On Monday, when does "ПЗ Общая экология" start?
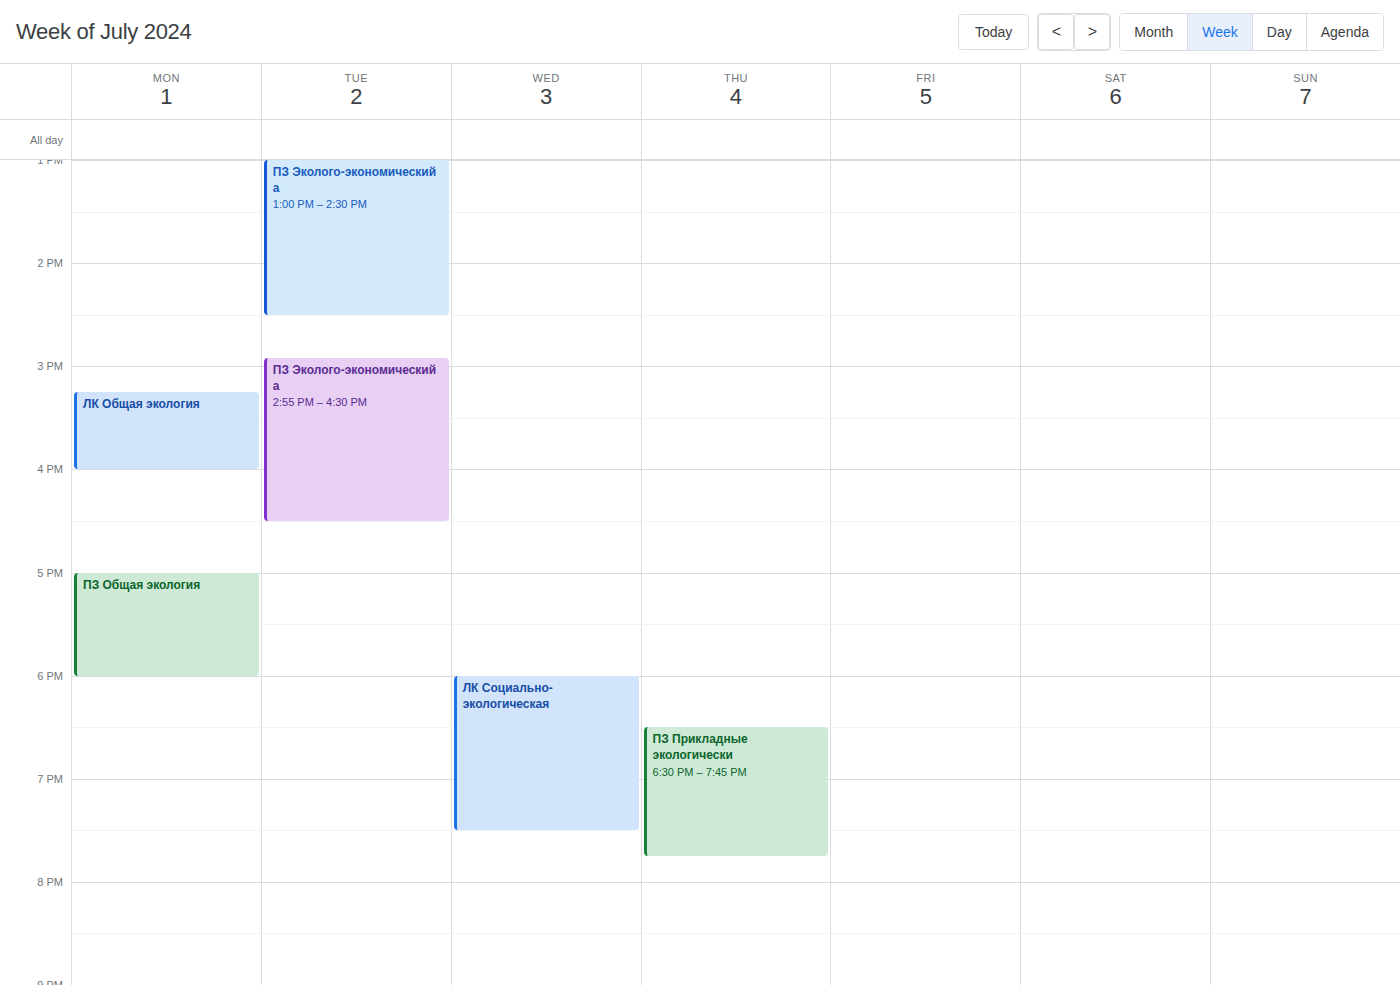
17:00